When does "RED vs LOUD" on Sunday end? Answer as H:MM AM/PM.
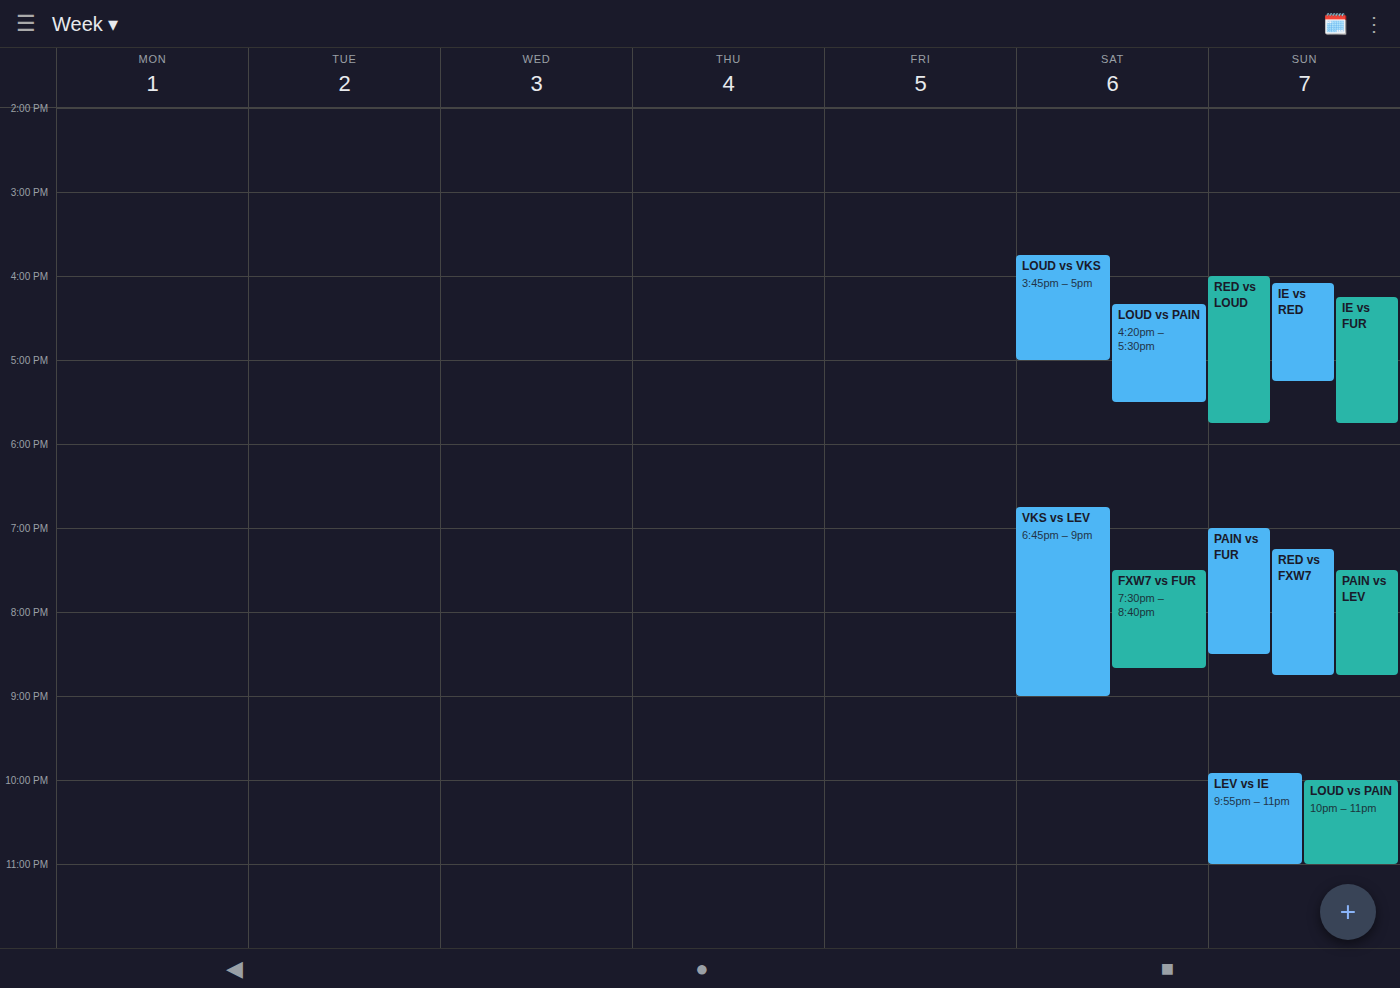
5:45 PM